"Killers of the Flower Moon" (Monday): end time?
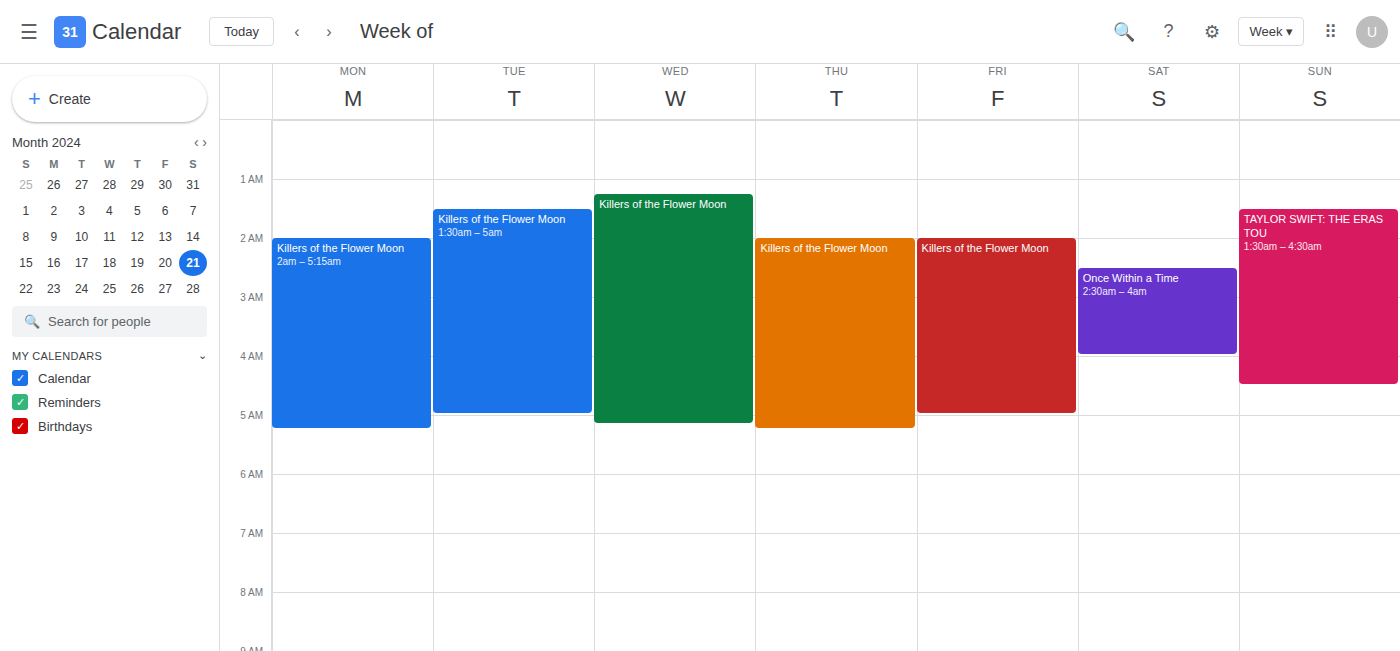
5:15 AM